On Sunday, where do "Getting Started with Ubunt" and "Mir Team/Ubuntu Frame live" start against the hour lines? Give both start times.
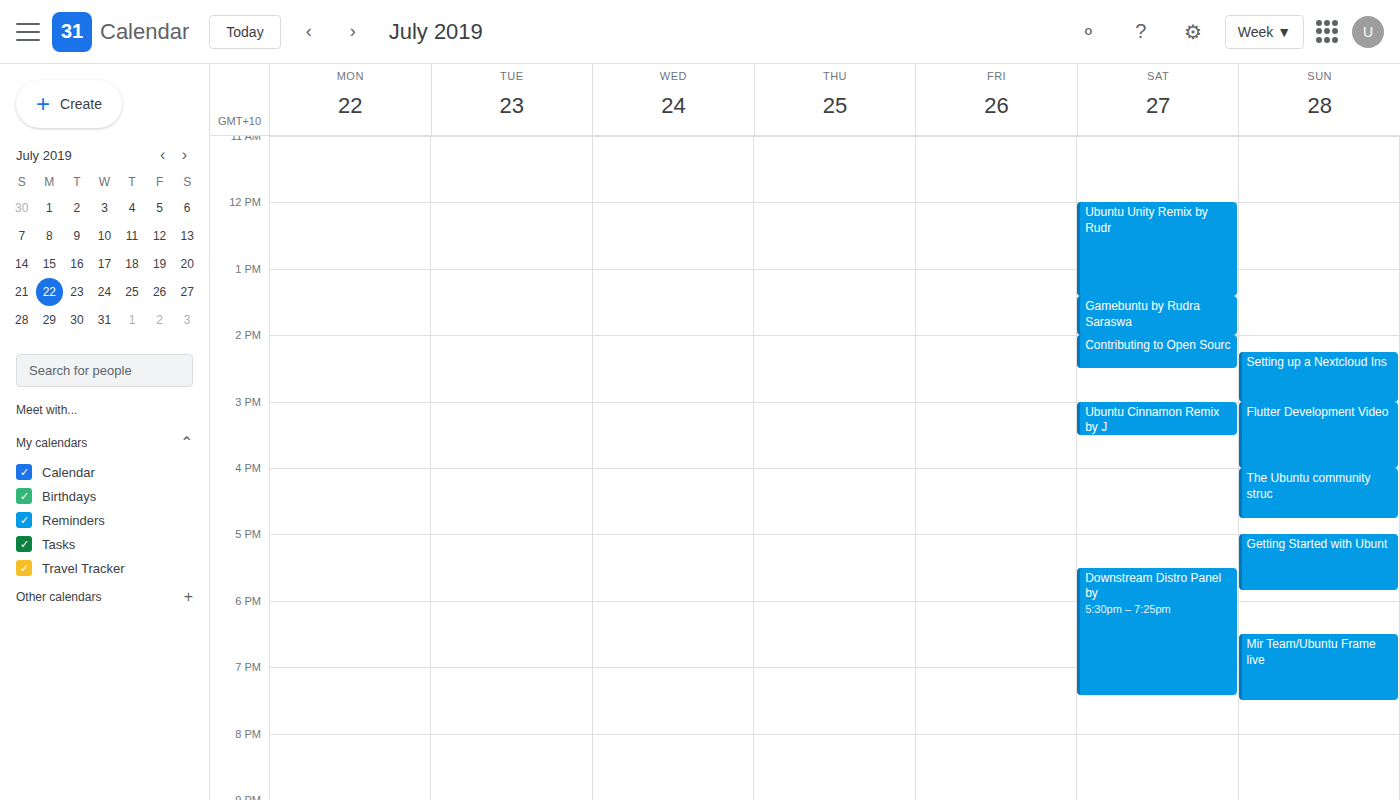
"Getting Started with Ubunt": 5:00 PM, exactly on the 5 PM line. "Mir Team/Ubuntu Frame live": 6:30 PM, halfway between the 6 PM and 7 PM lines.